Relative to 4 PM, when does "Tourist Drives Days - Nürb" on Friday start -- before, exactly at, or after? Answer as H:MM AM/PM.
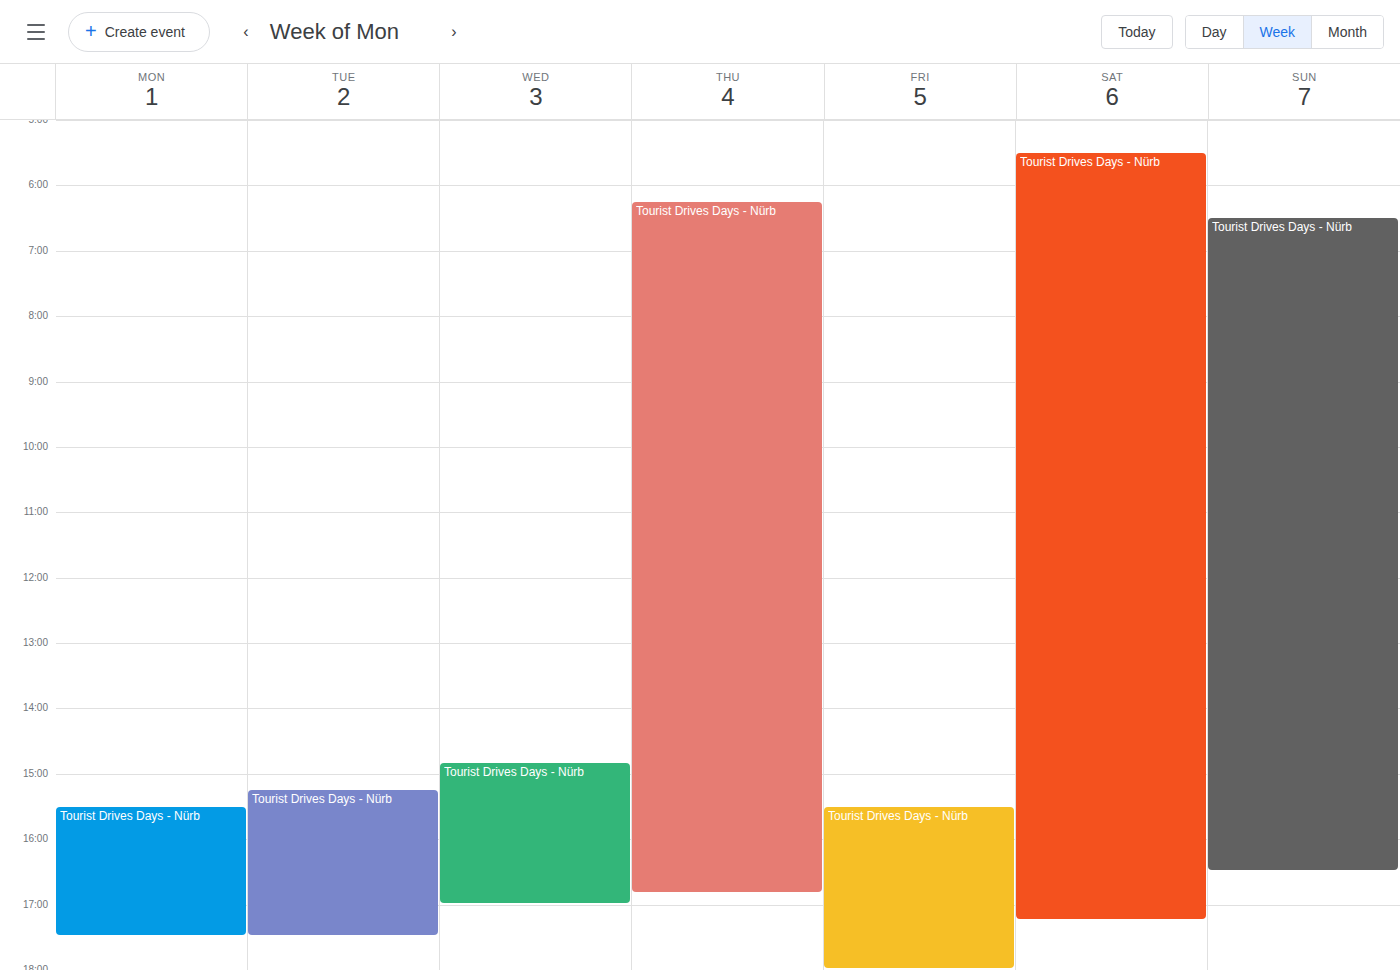
3:30 PM -- before 4 PM, 30 minutes above the 4 PM line.